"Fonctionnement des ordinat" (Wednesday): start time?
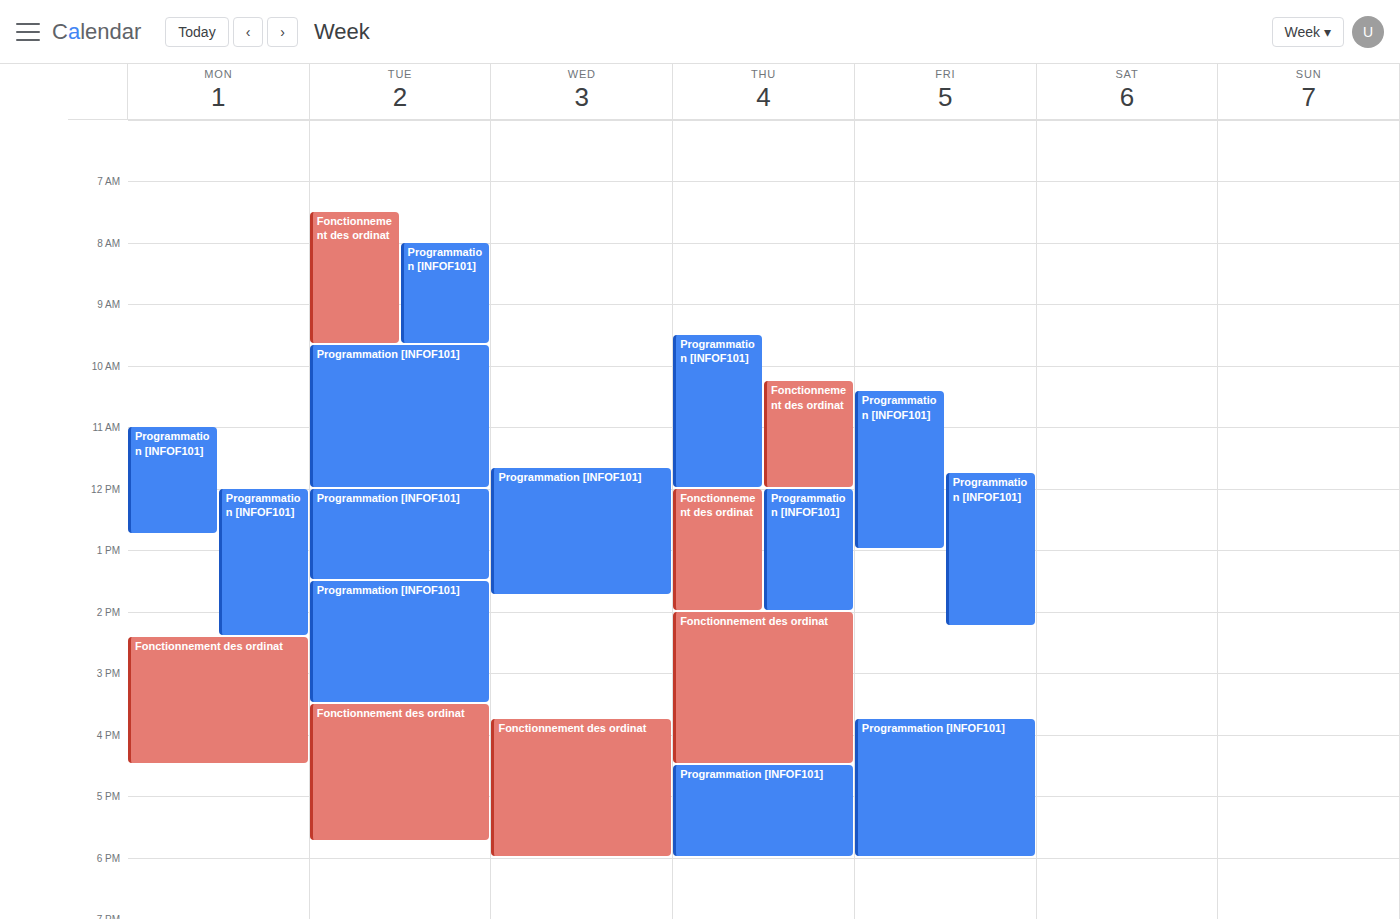
3:45 PM